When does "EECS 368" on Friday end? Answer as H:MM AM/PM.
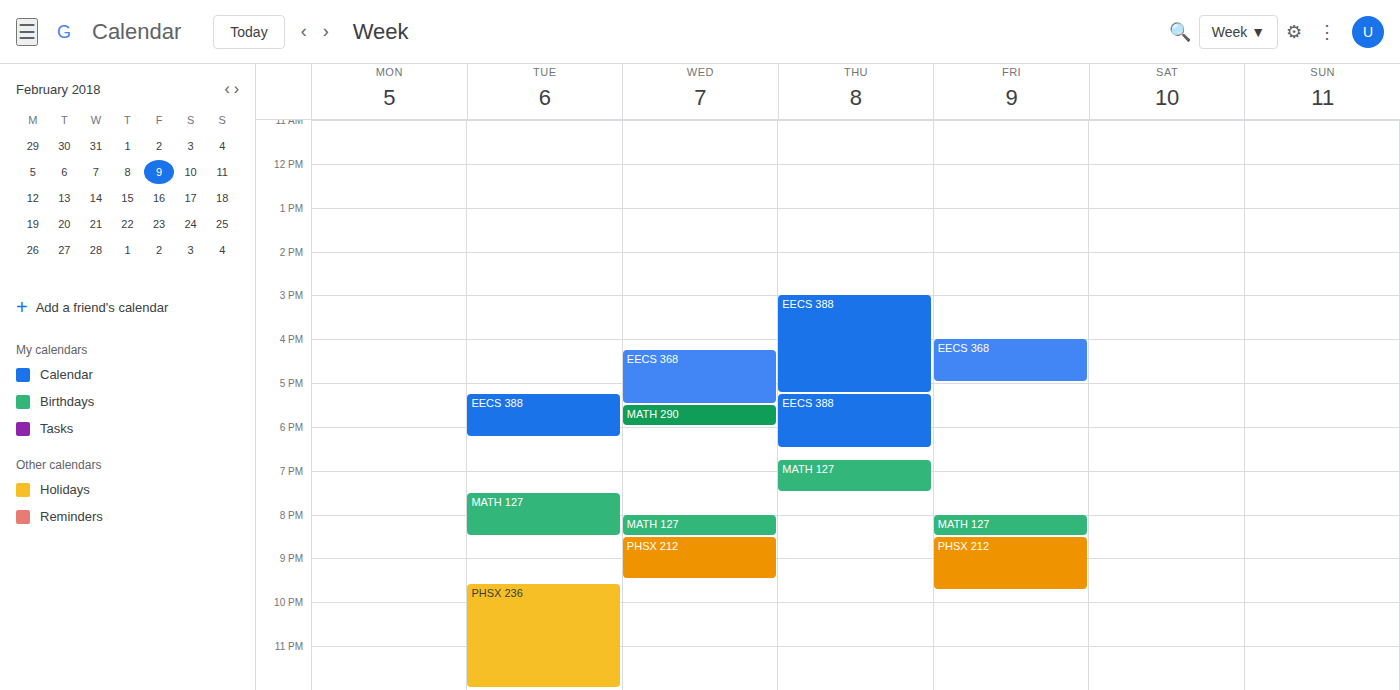
5:00 PM